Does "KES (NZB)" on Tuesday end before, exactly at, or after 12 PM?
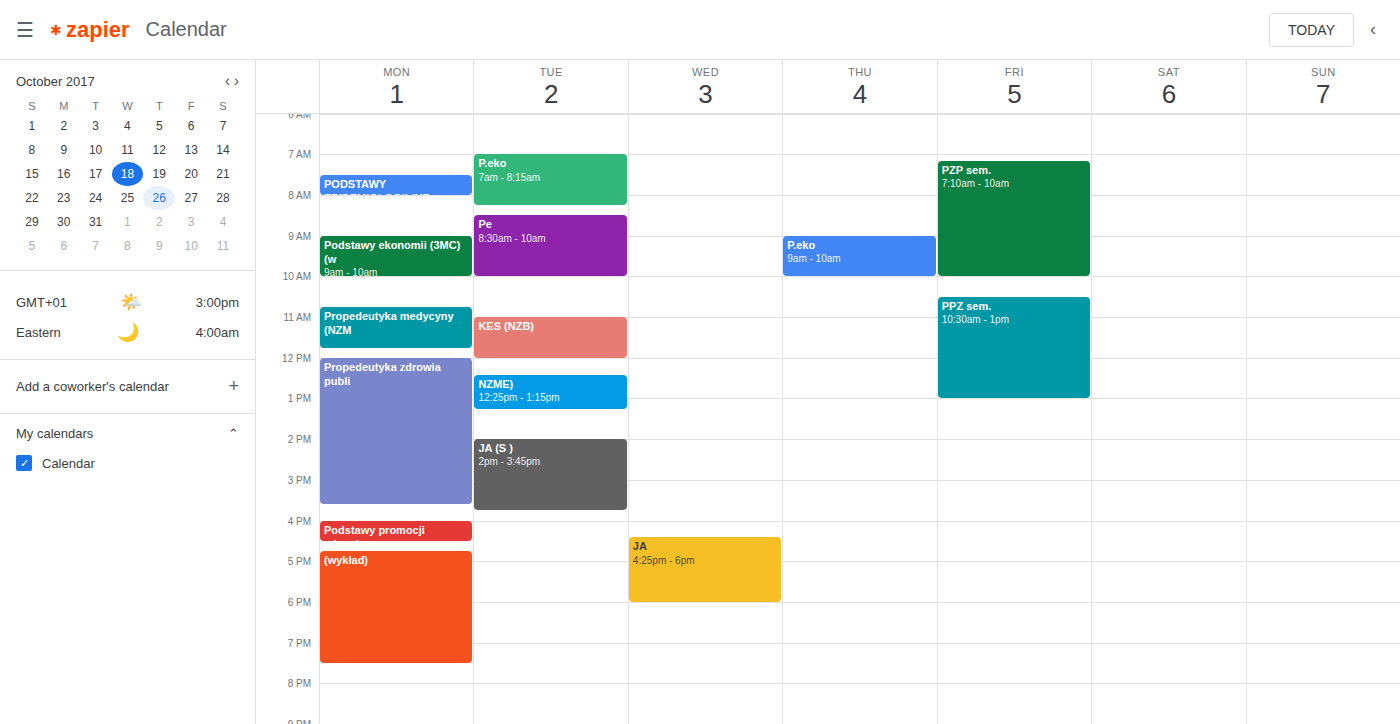
12:00 PM -- exactly at 12 PM, on the 12 PM line.